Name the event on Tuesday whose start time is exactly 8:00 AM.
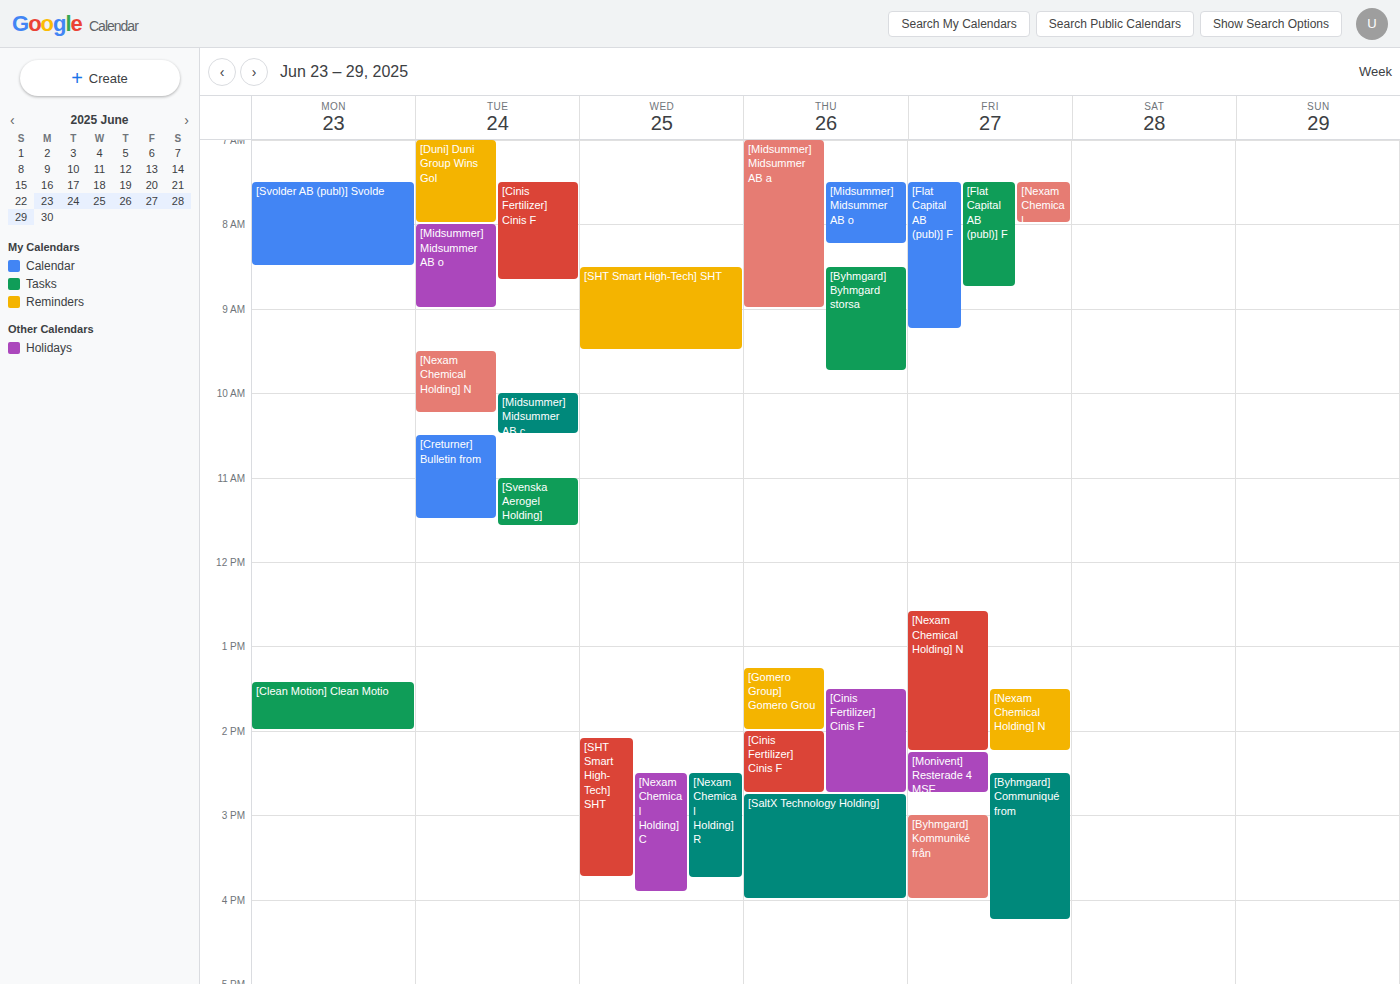
"[Midsummer] Midsummer AB o"